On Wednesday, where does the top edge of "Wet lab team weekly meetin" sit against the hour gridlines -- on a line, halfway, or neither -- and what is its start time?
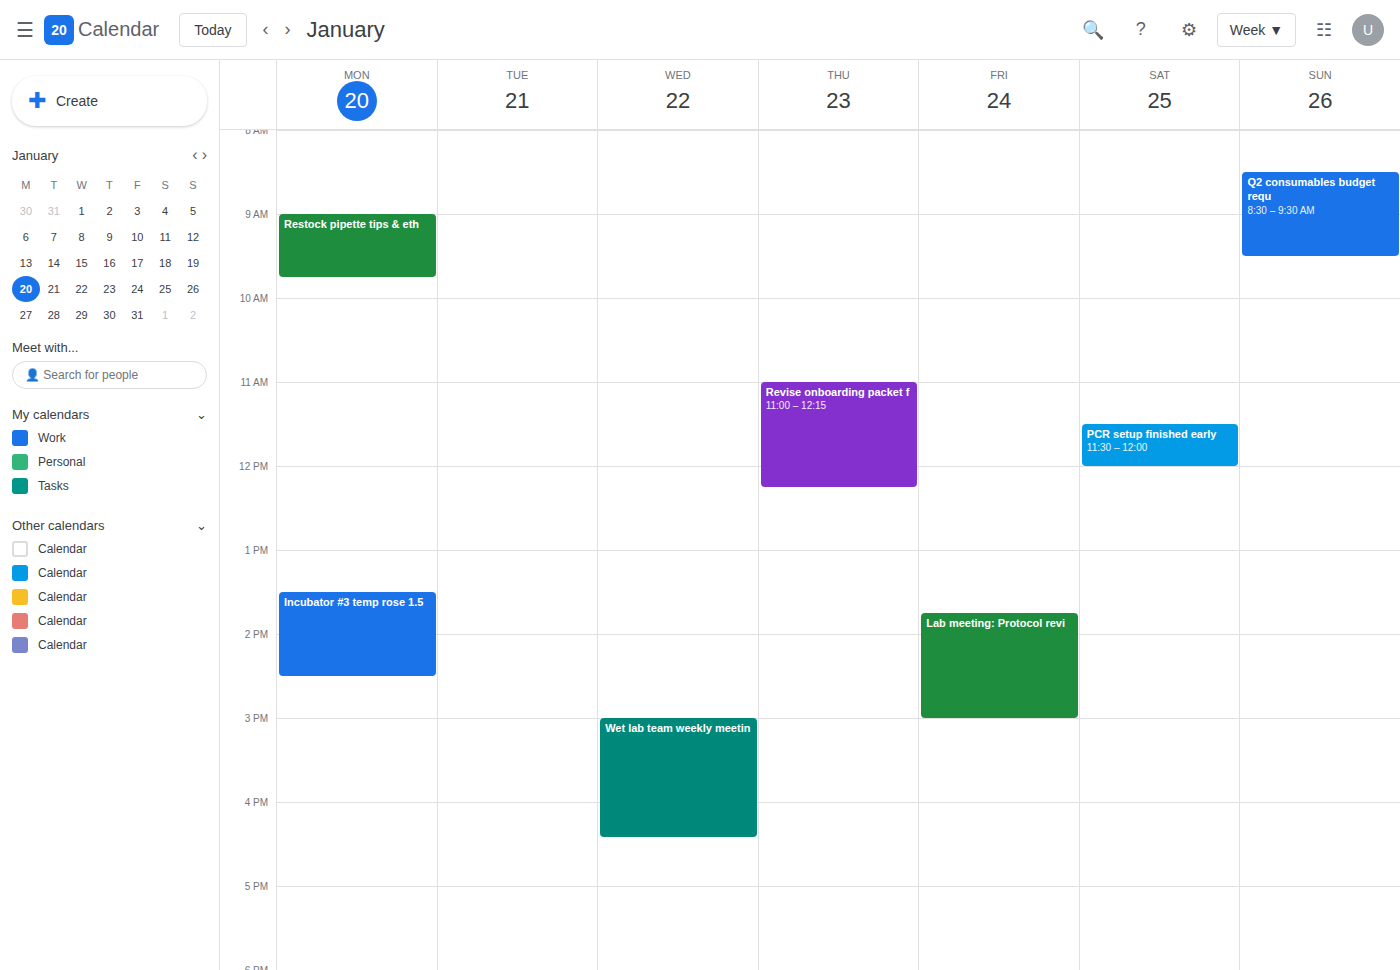
3:00 PM -- exactly on the 3 PM line.